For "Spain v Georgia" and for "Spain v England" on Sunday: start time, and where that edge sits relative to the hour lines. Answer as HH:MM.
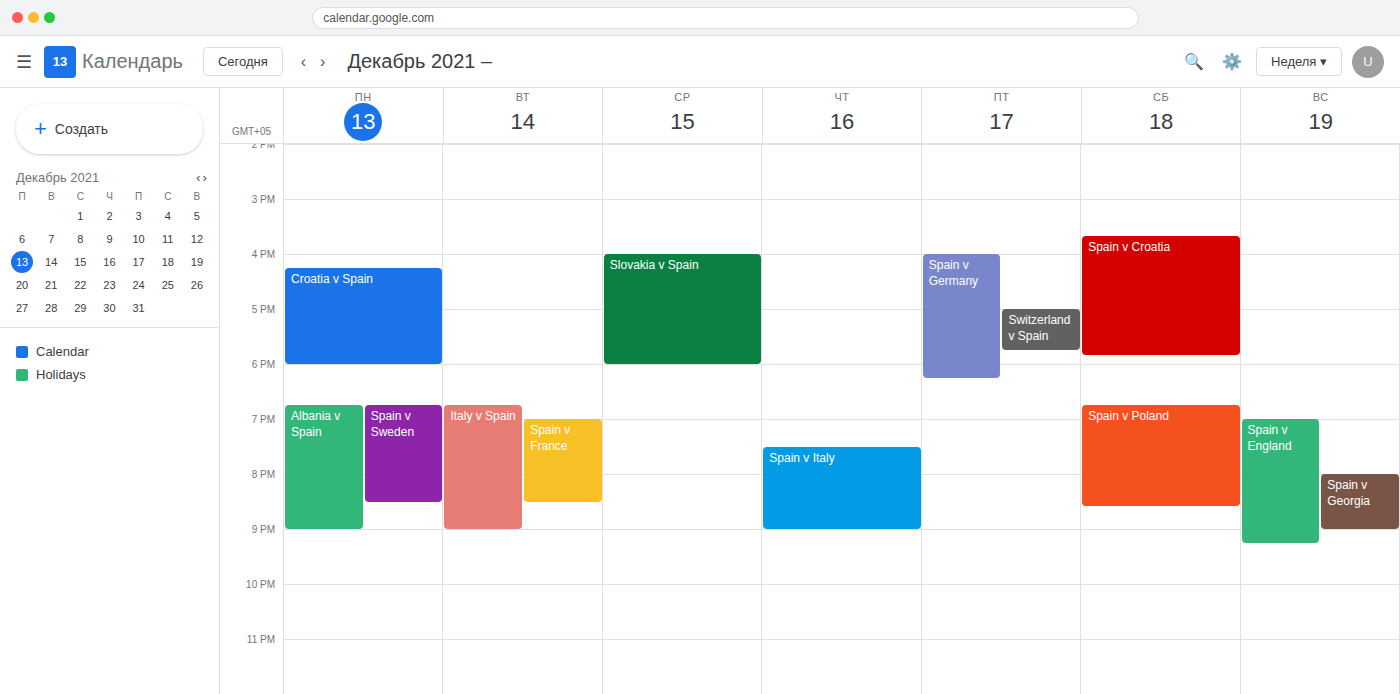
"Spain v Georgia": 20:00, exactly on the 20:00 line. "Spain v England": 19:00, exactly on the 19:00 line.